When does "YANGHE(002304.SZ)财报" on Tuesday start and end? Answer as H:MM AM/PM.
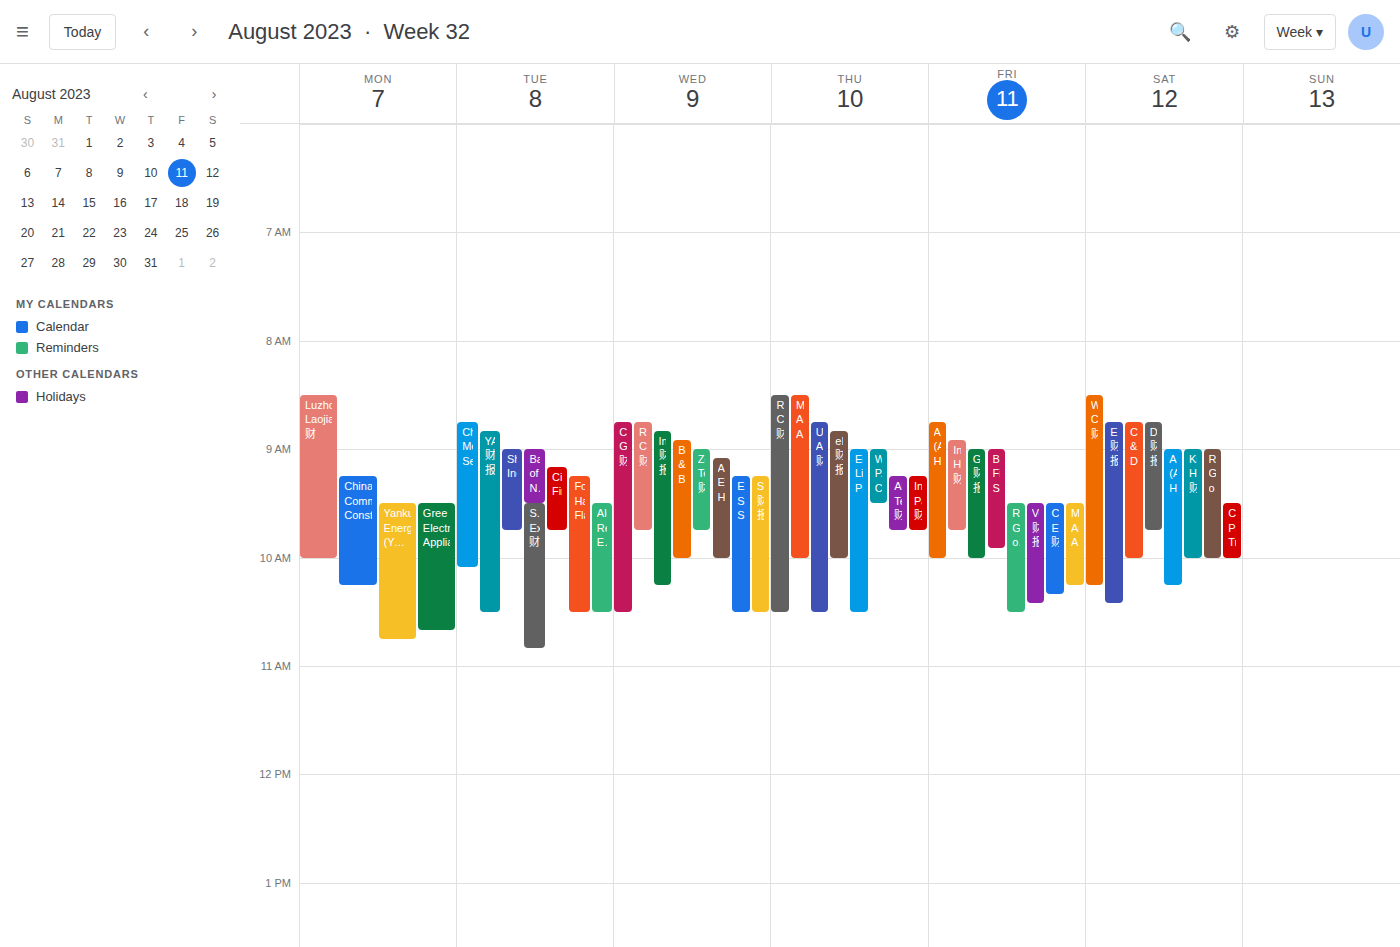
8:50 AM to 10:30 AM